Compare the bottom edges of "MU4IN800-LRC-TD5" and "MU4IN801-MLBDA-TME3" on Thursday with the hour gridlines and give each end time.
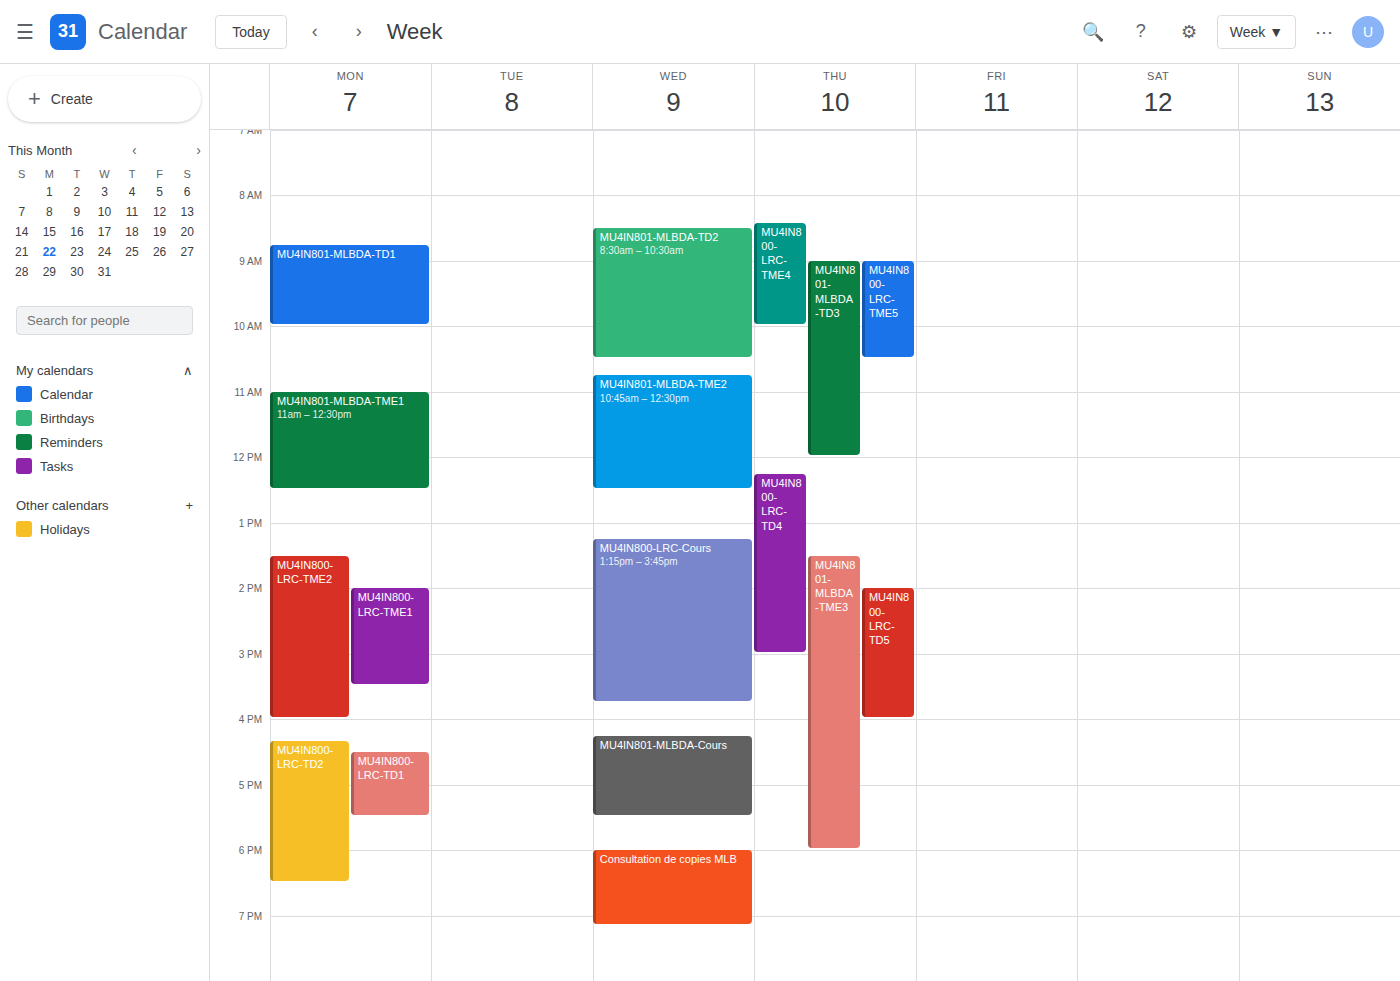
"MU4IN800-LRC-TD5": 4:00 PM, exactly on the 4 PM line. "MU4IN801-MLBDA-TME3": 6:00 PM, exactly on the 6 PM line.